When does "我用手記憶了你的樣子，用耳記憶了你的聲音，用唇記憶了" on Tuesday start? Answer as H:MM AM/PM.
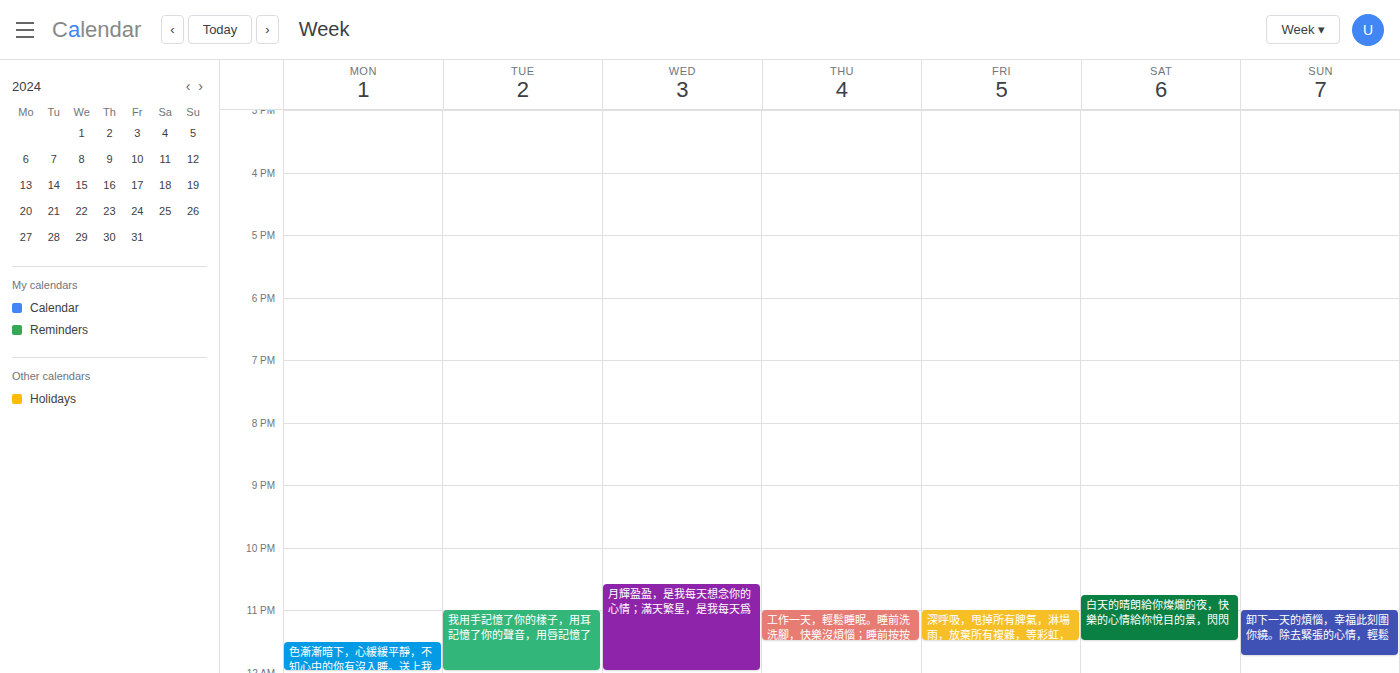
11:00 PM